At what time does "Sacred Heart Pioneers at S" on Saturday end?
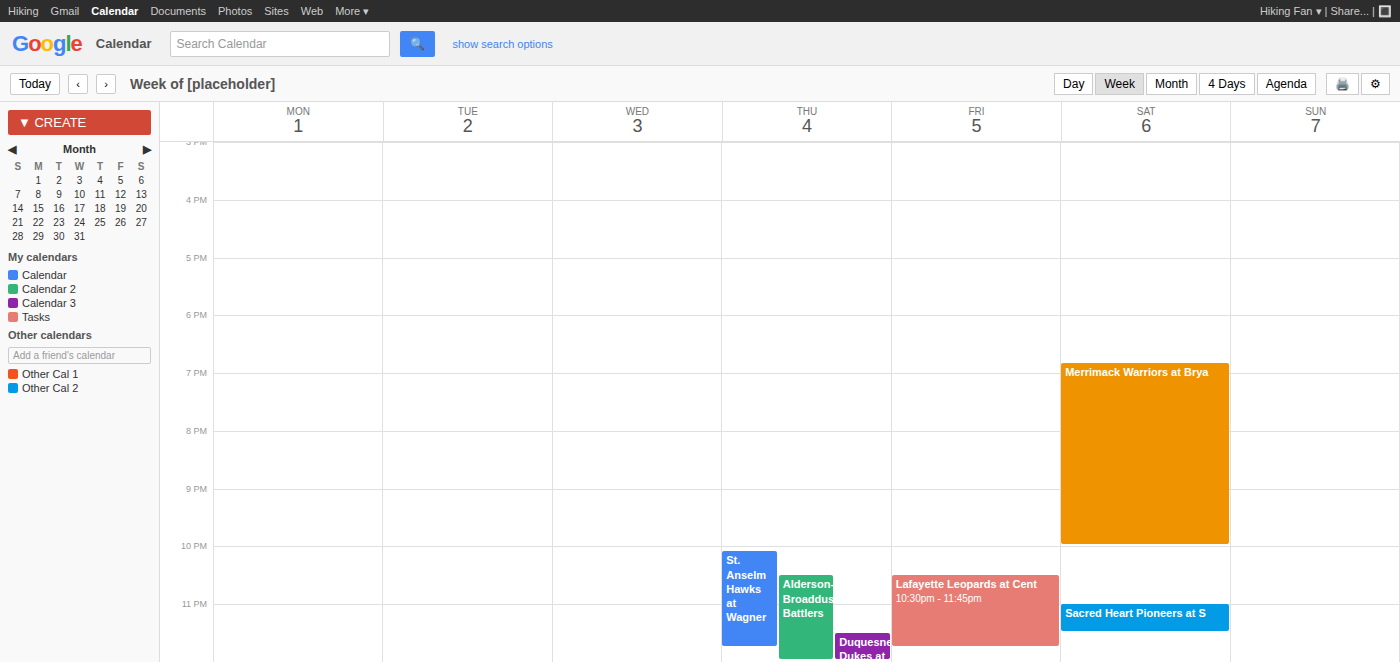
11:30 PM